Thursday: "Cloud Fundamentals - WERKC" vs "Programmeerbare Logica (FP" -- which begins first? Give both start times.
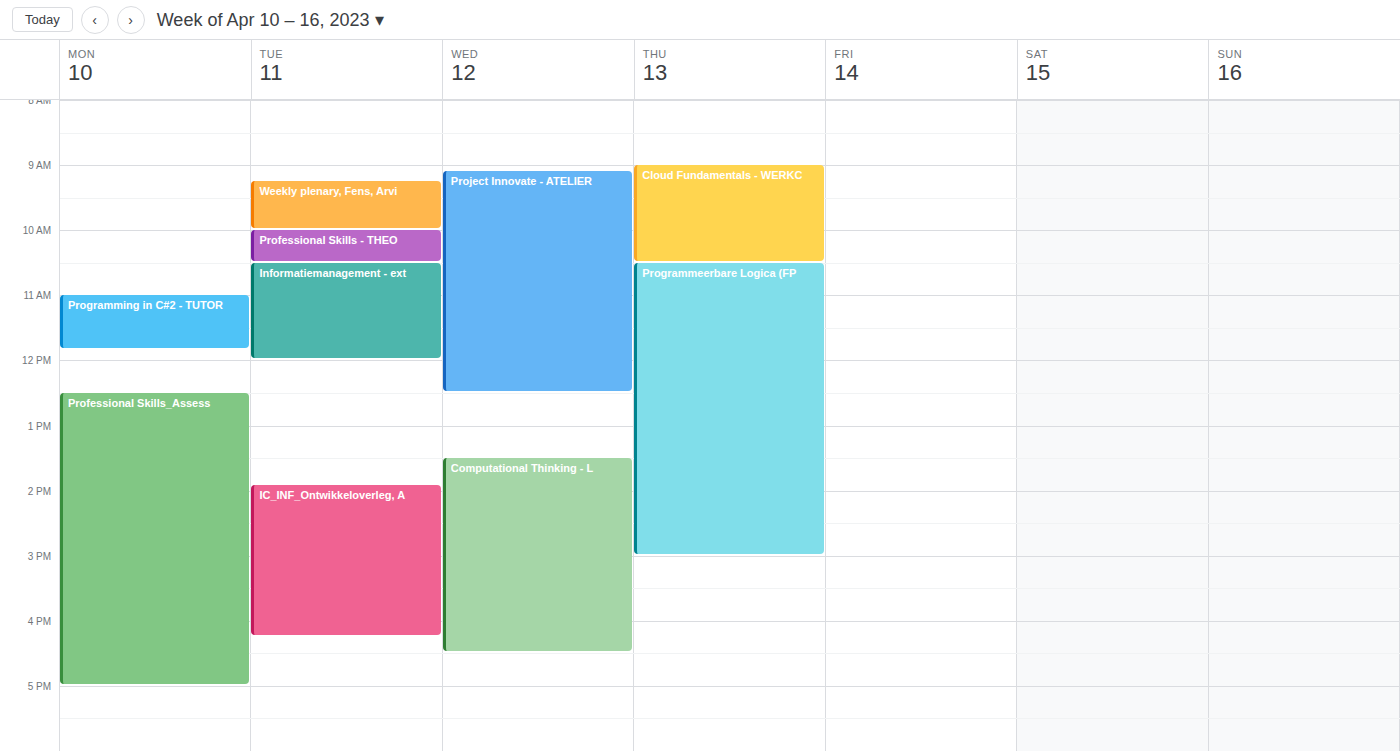
"Cloud Fundamentals - WERKC" 9:00 AM; "Programmeerbare Logica (FP" 10:30 AM.